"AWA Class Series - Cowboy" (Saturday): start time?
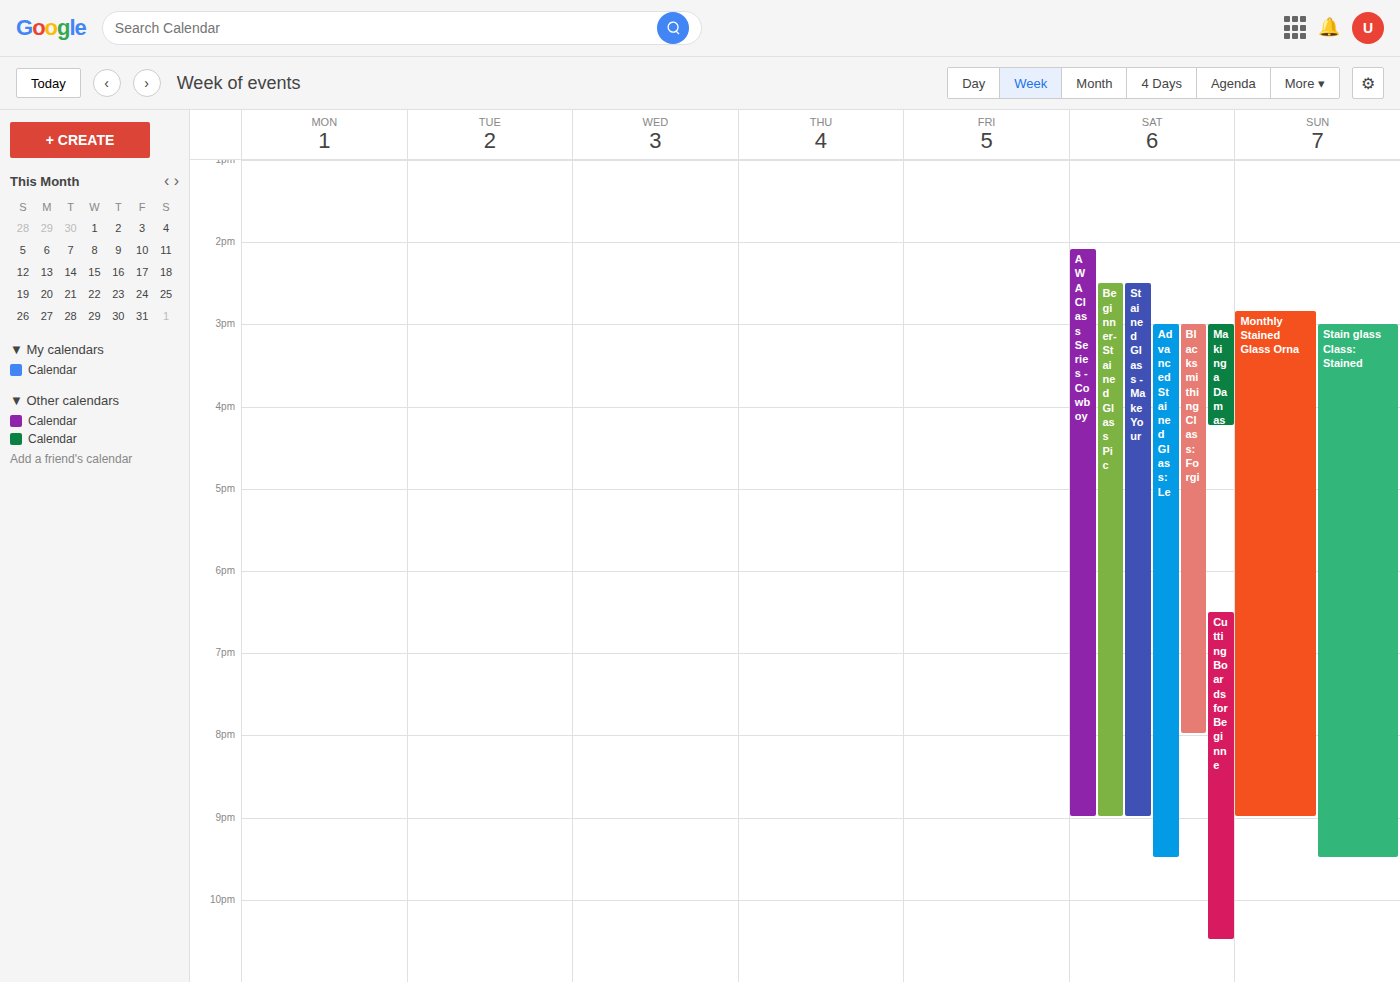
2:05 PM